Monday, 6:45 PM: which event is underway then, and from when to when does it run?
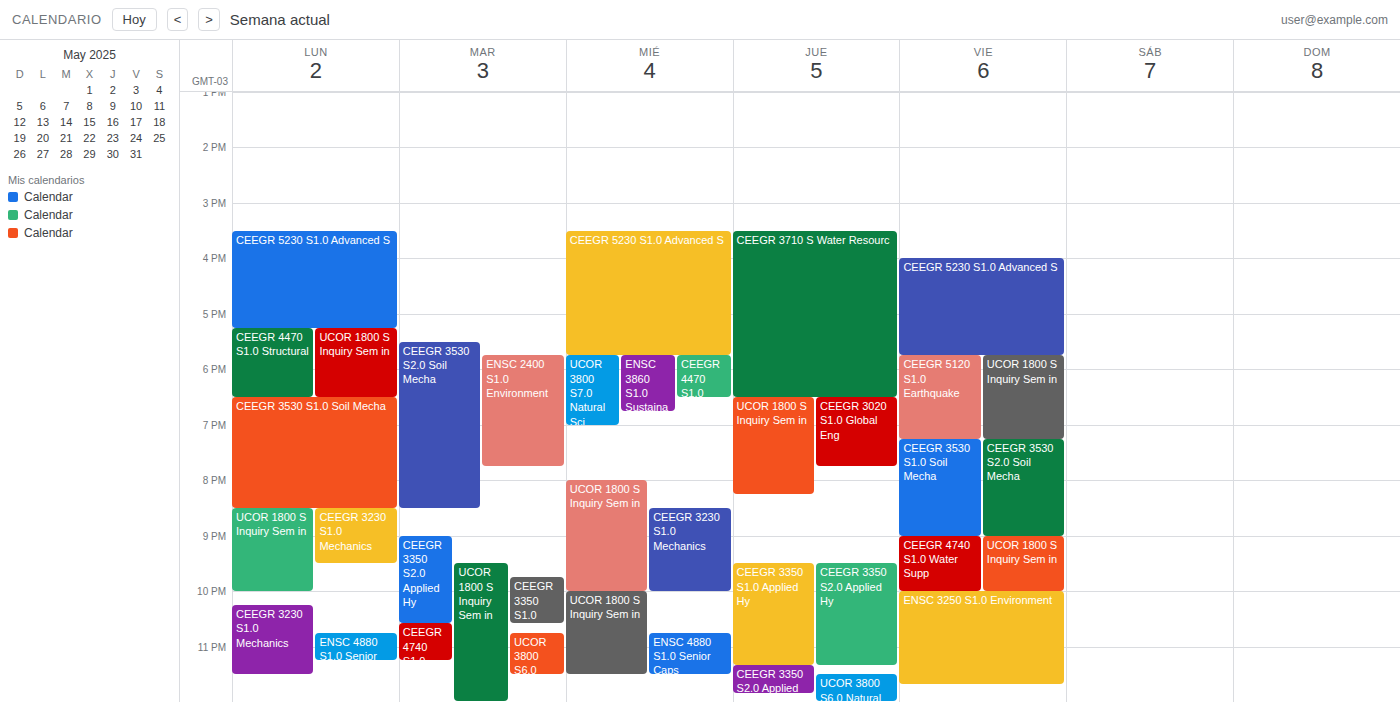
"CEEGR 3530 S1.0 Soil Mecha", 6:30 PM to 8:30 PM